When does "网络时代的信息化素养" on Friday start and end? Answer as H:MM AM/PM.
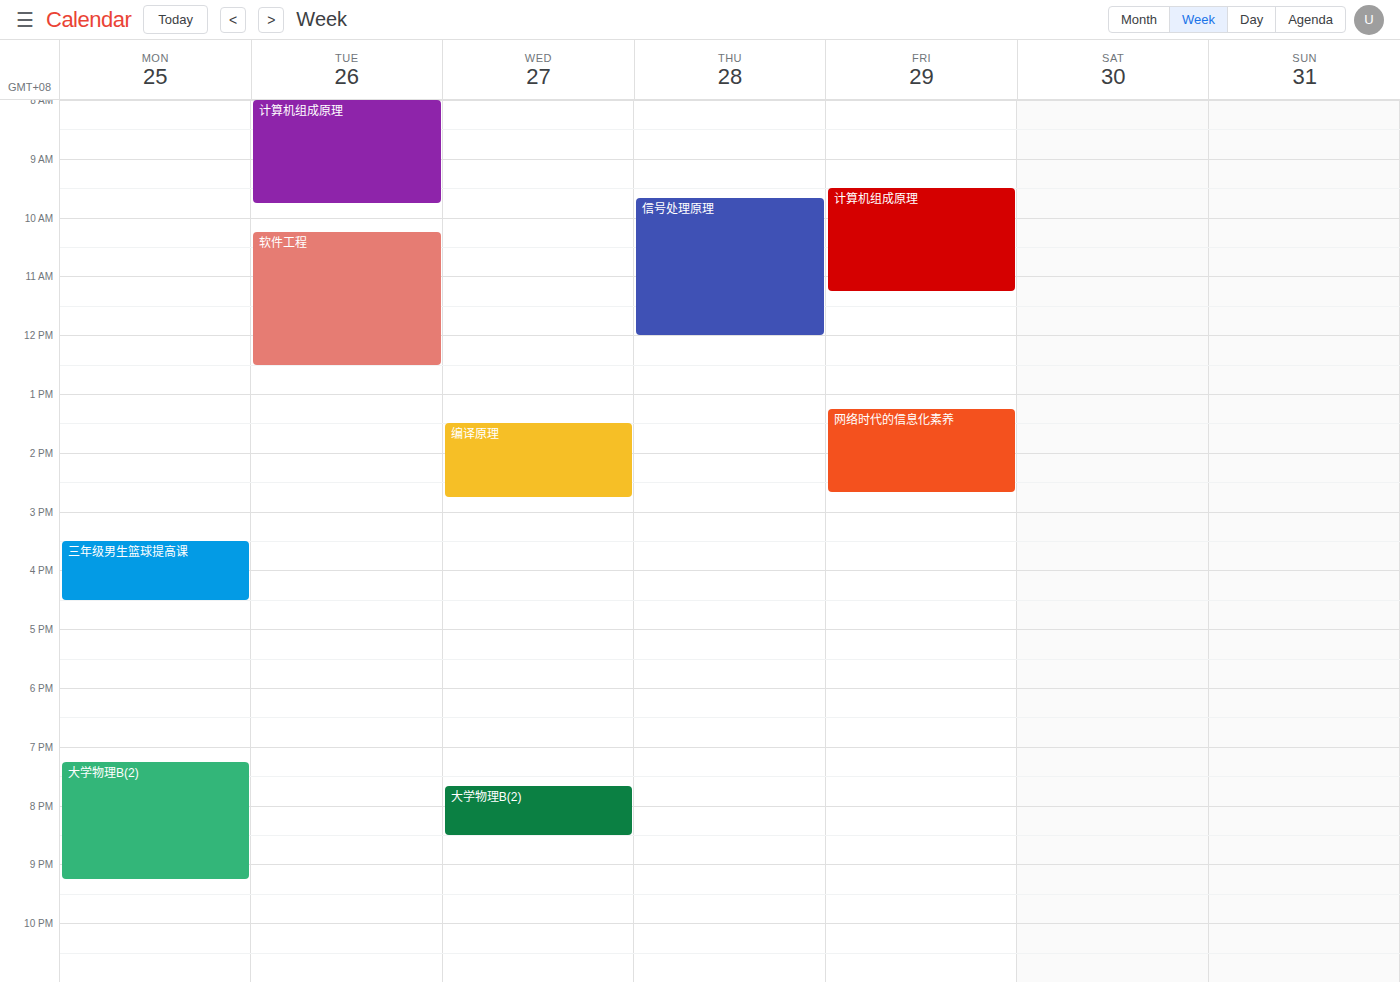
1:15 PM to 2:40 PM